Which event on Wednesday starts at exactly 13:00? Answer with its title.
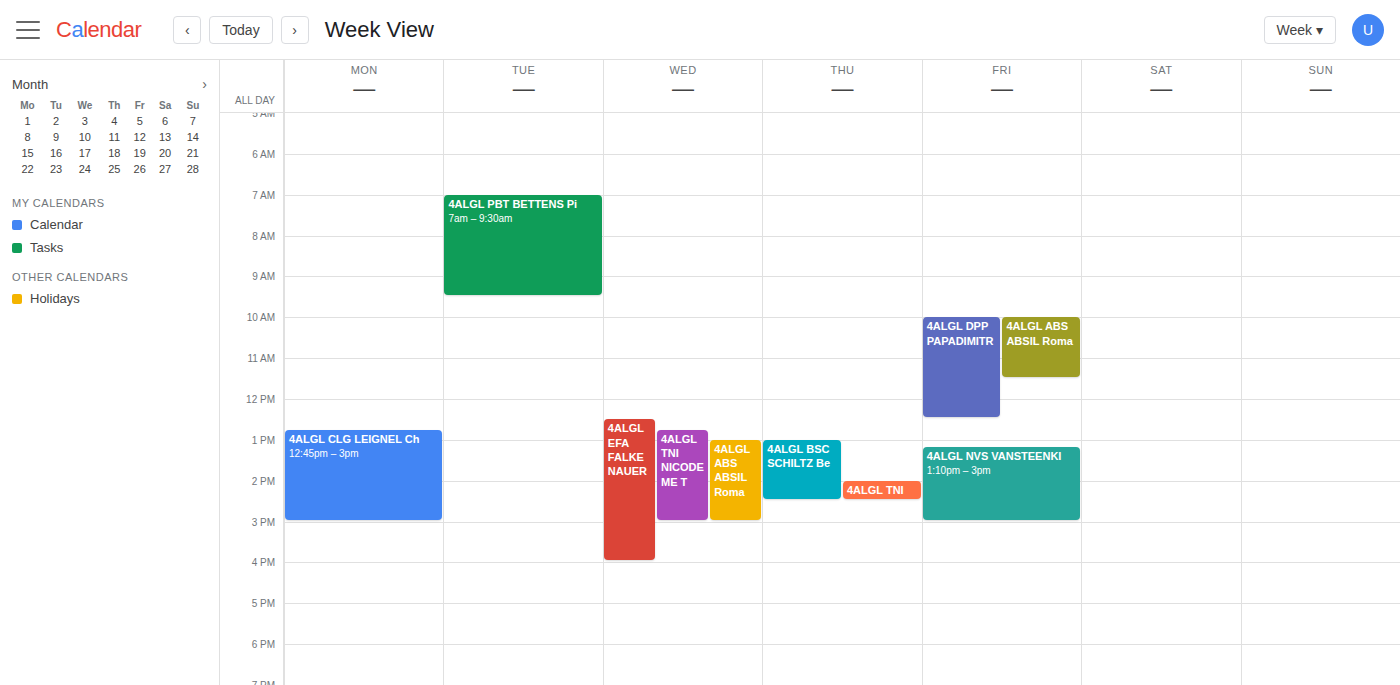
"4ALGL ABS ABSIL Roma"